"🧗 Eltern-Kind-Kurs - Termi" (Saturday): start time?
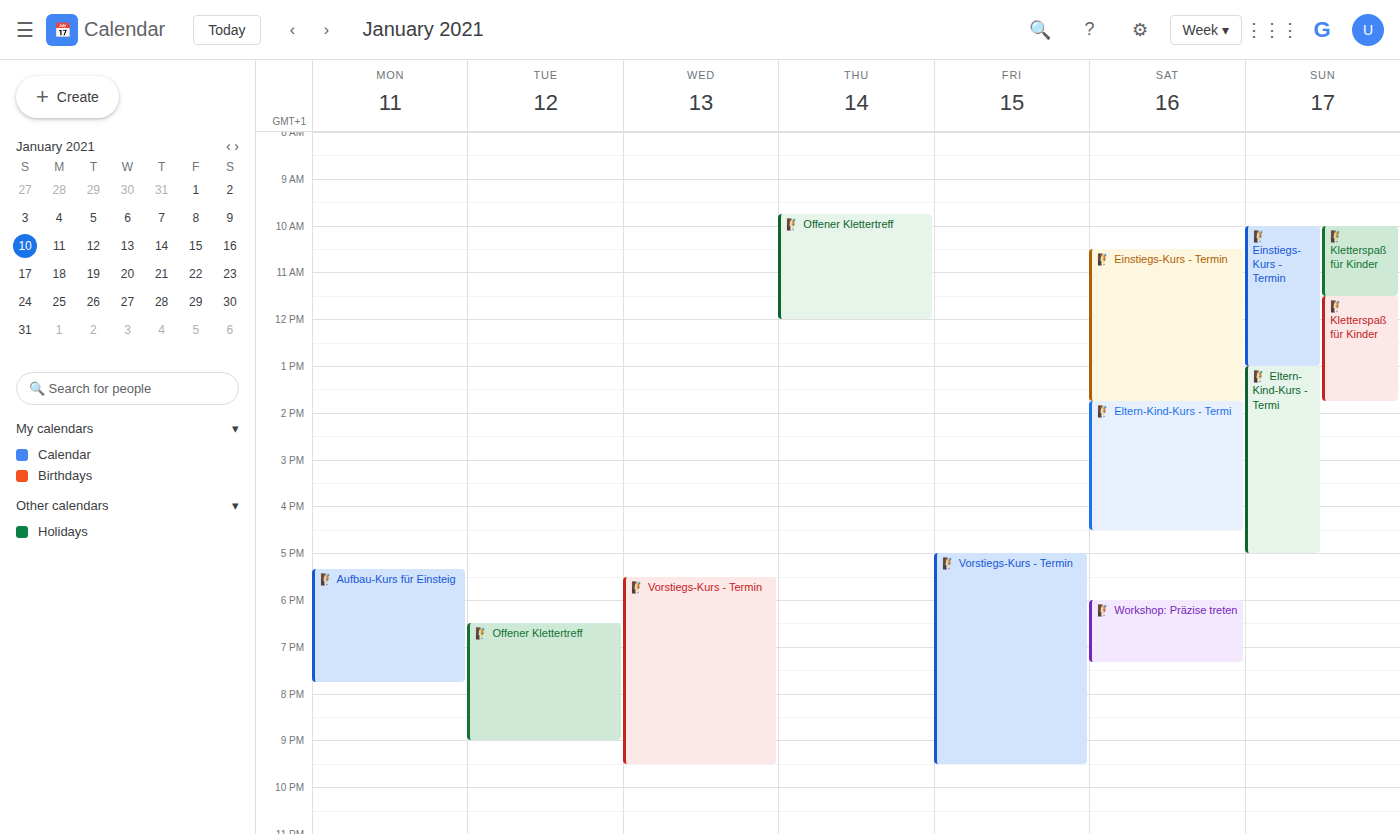
1:45 PM